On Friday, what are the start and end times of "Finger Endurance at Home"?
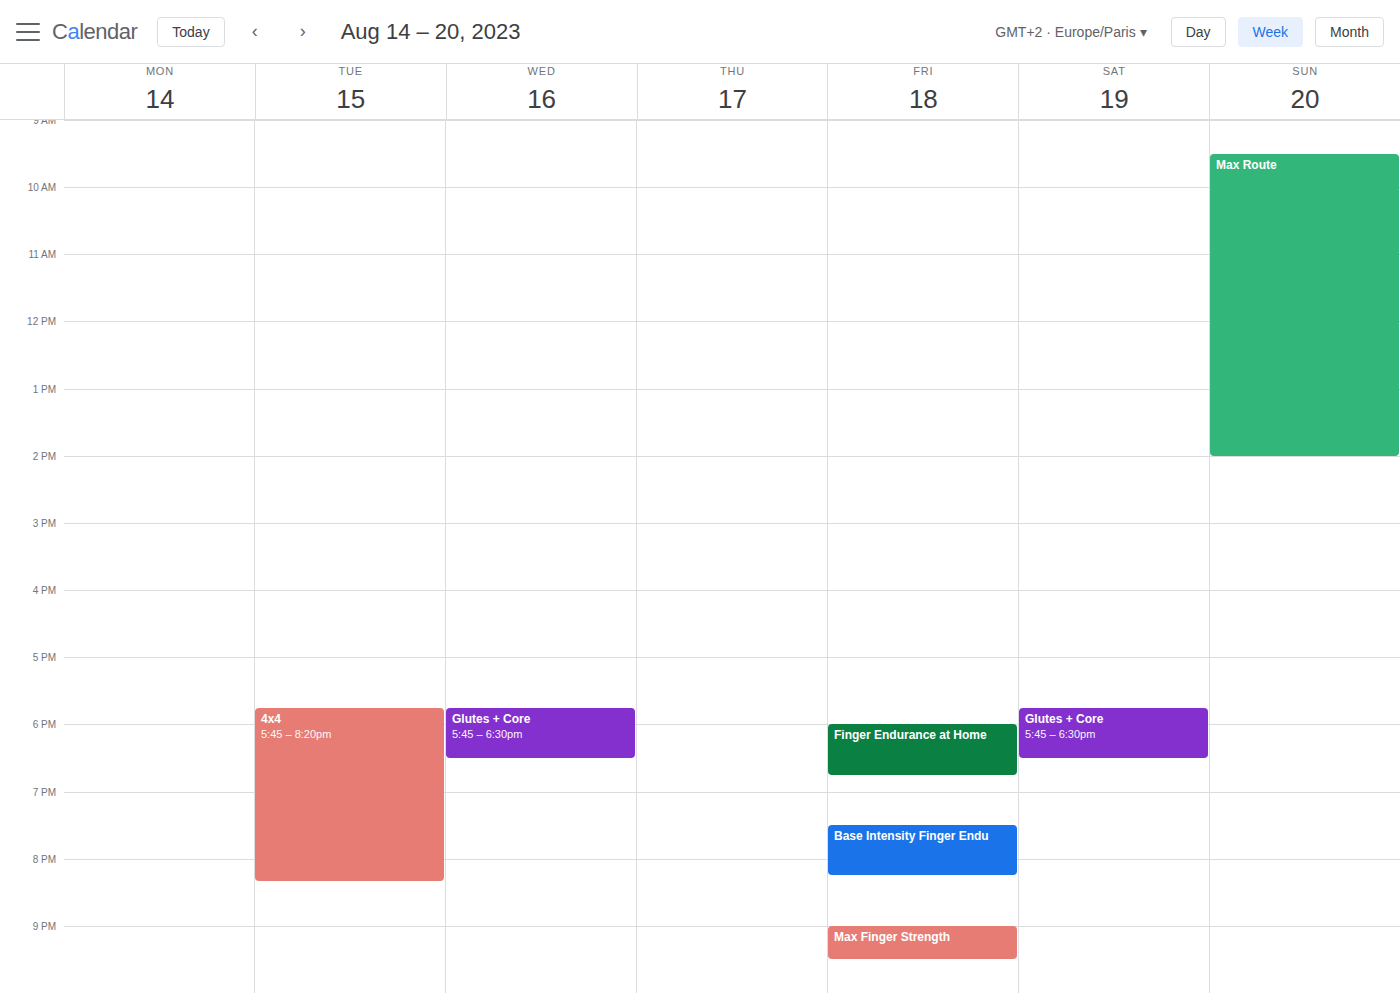
6:00 PM to 6:45 PM